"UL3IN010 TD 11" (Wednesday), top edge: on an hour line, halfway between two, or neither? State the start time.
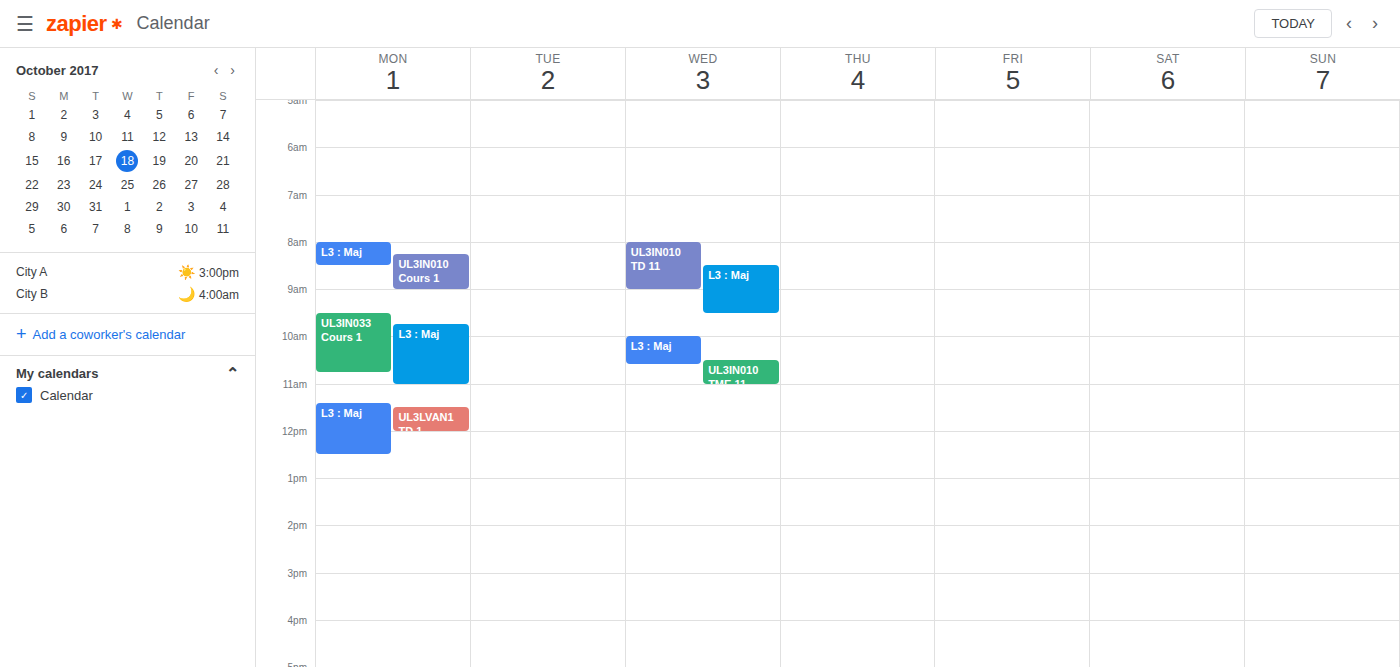
8:00 AM -- exactly on the 8 AM line.